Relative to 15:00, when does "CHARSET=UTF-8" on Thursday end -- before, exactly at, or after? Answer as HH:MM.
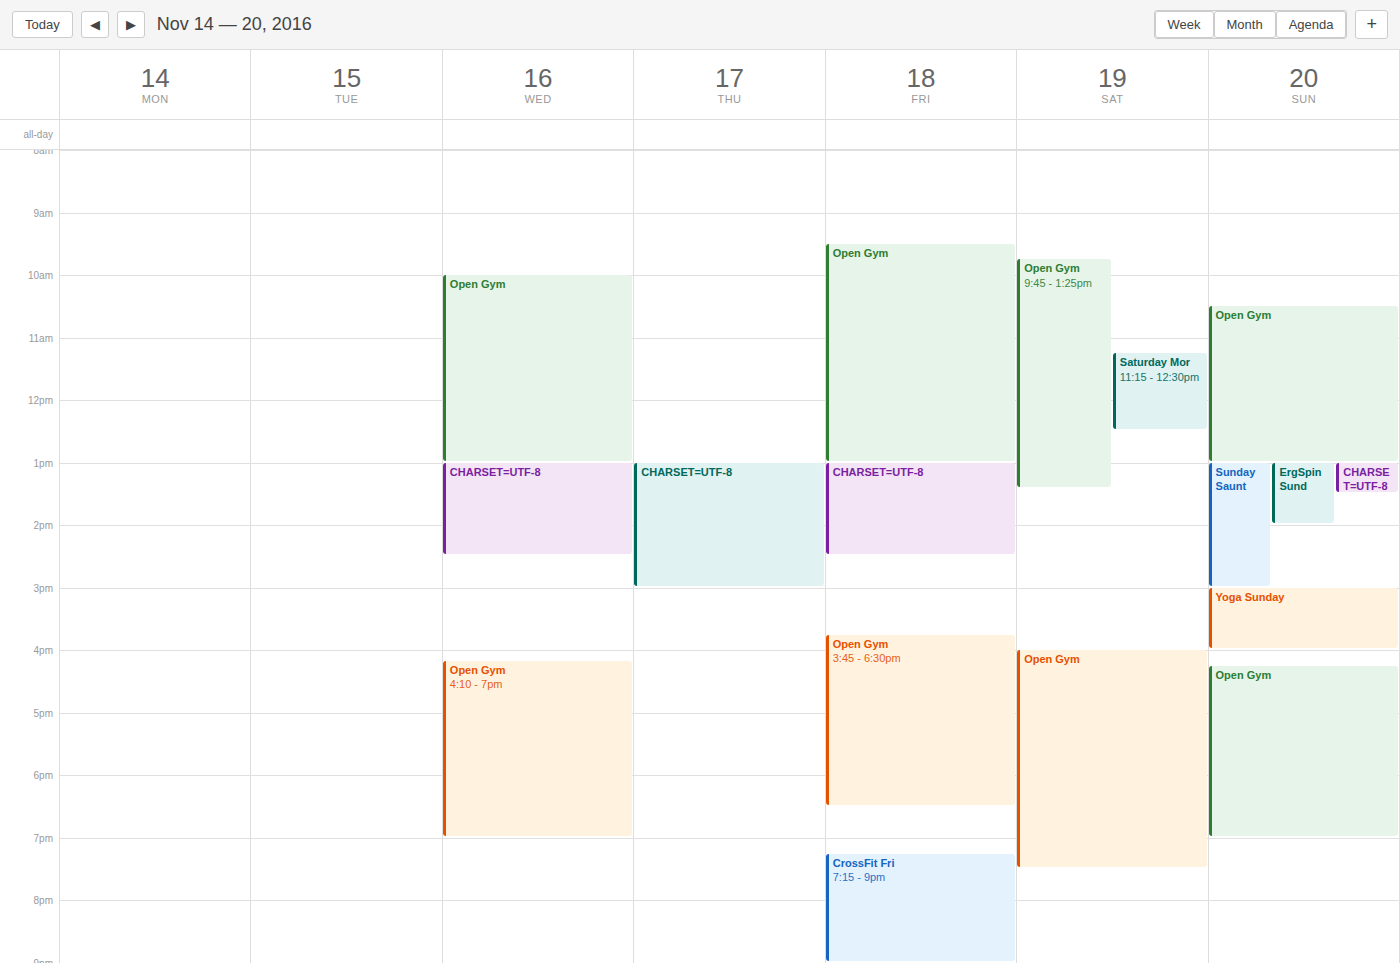
15:00 -- exactly at 15:00, on the 15:00 line.